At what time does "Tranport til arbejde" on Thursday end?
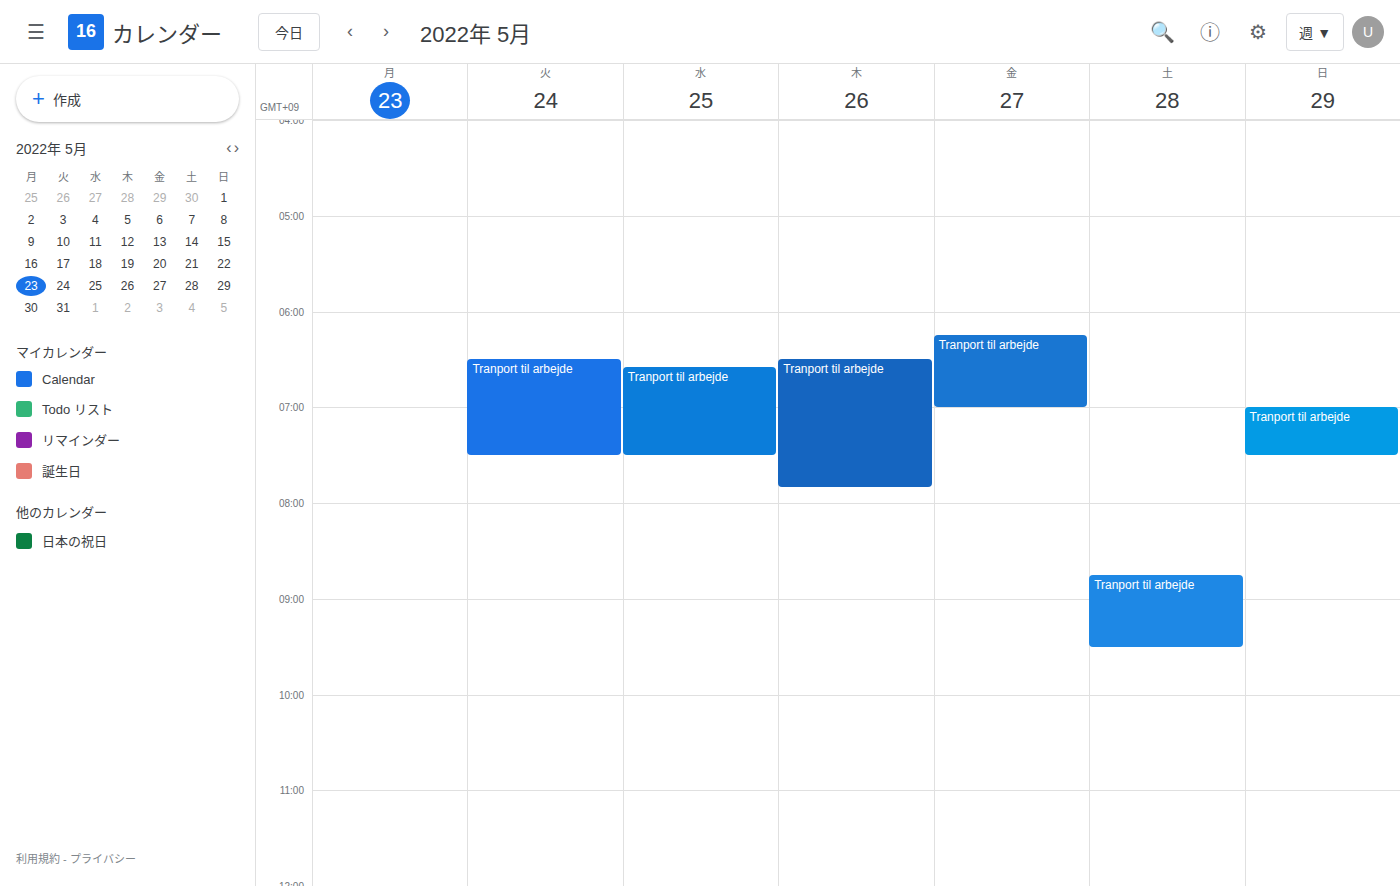
07:50